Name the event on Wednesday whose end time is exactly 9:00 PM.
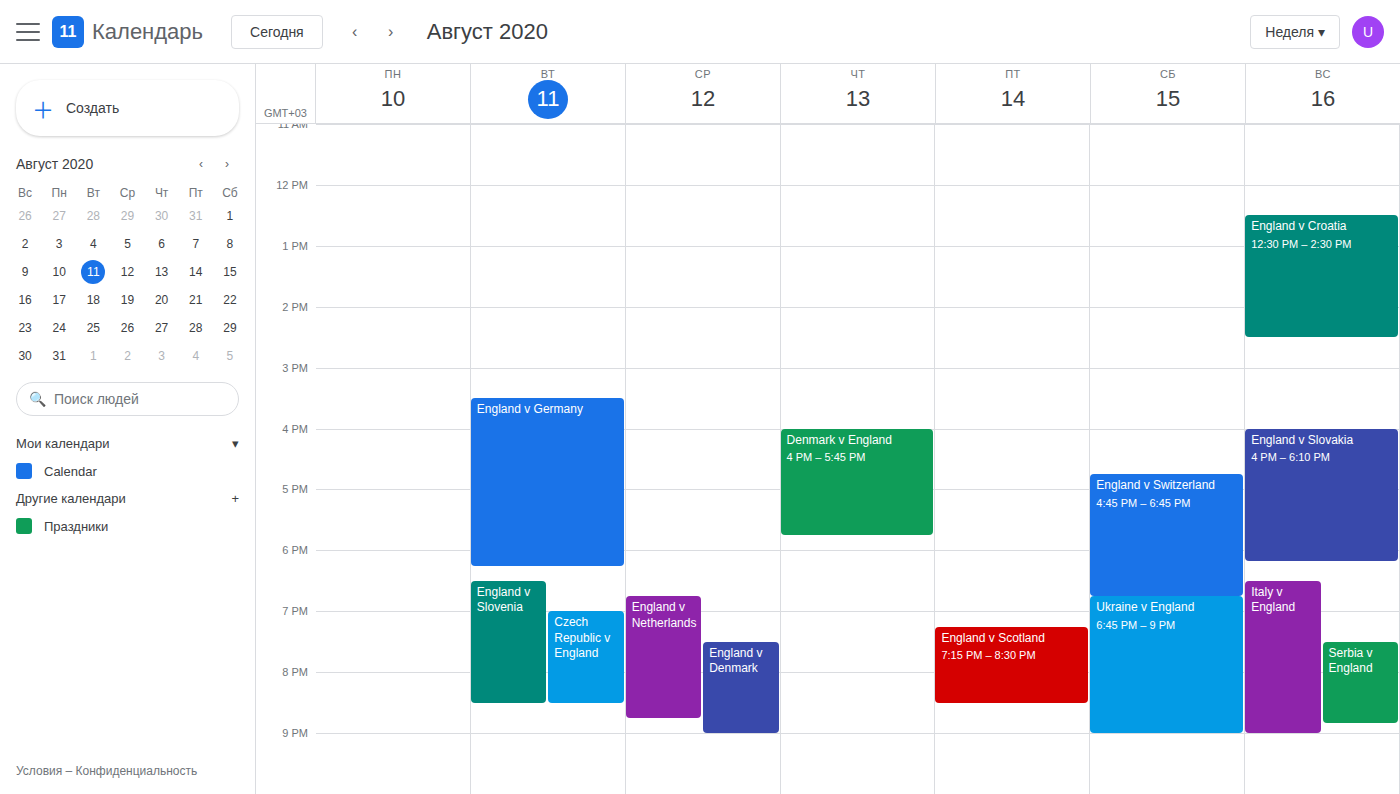
"England v Denmark"